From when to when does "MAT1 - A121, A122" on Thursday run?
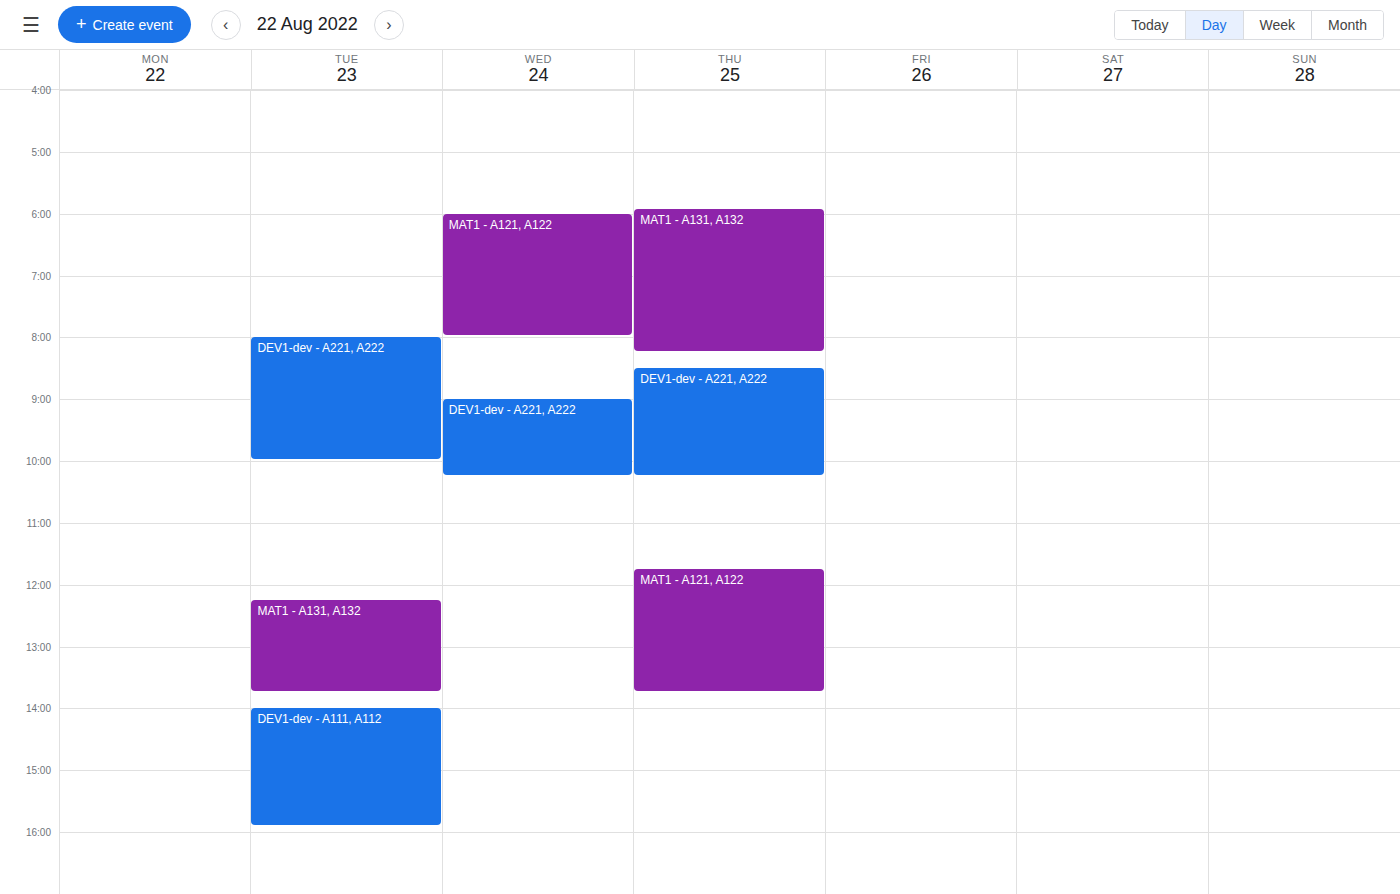
11:45 AM to 1:45 PM